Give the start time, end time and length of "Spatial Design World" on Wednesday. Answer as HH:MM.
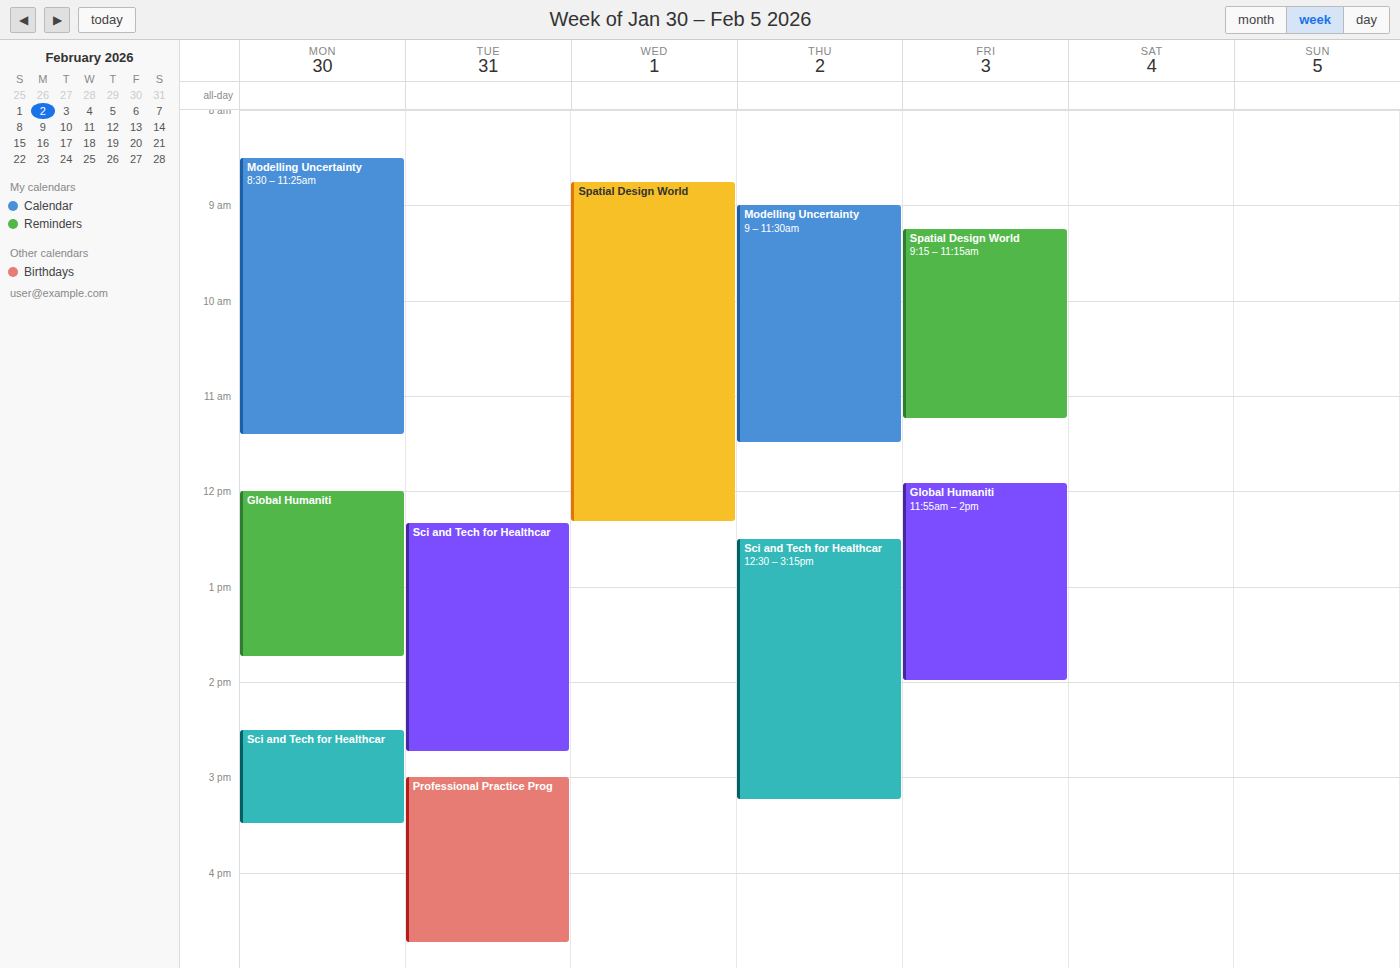
08:45 to 12:20, 3 hours 35 minutes